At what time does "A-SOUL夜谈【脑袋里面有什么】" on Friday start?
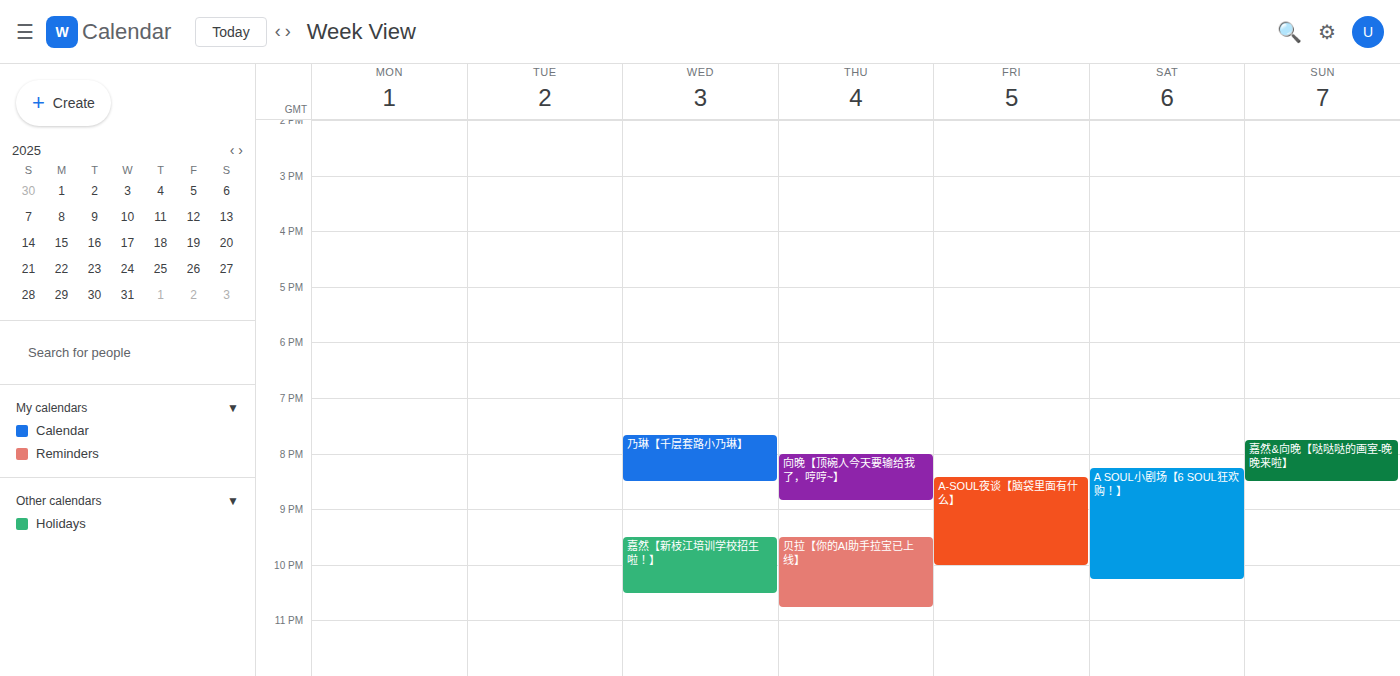
8:25 PM